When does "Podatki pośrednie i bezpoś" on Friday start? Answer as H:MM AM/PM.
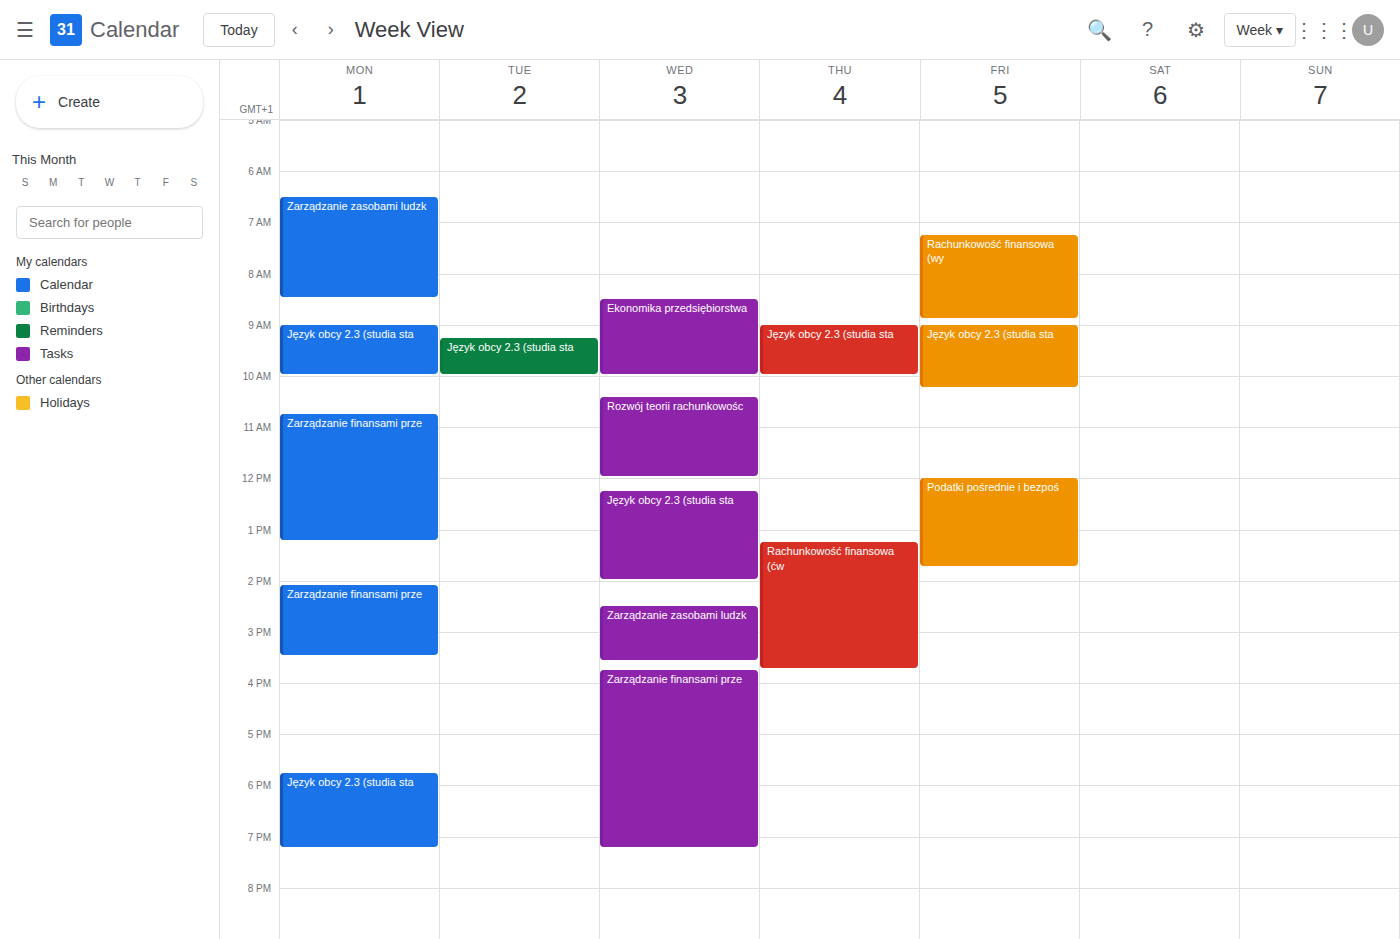
12:00 PM